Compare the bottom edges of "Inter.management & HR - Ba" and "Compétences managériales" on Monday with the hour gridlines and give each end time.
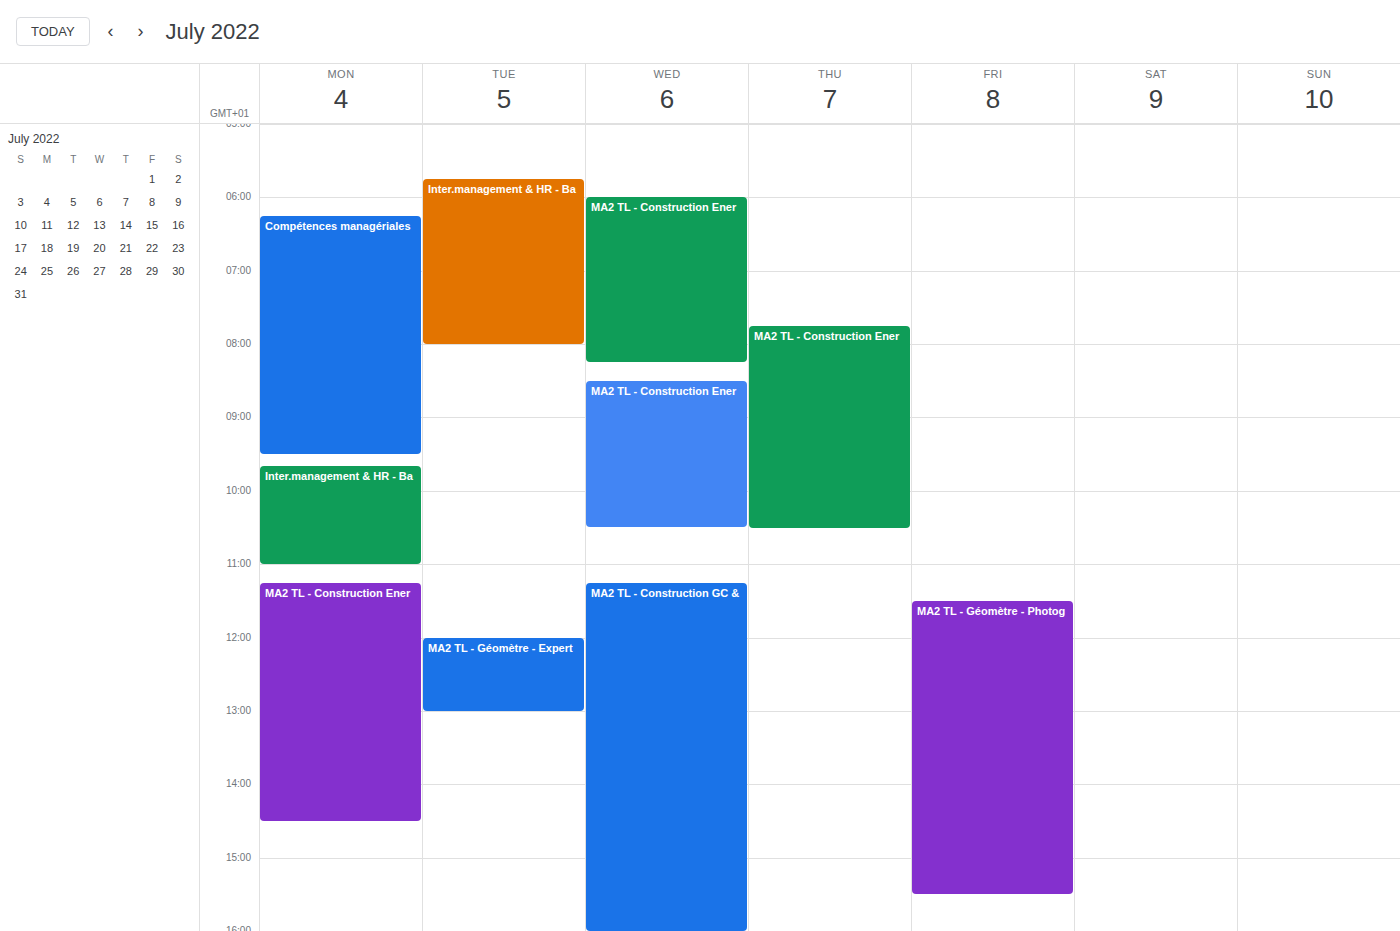
"Inter.management & HR - Ba": 11:00 AM, exactly on the 11 AM line. "Compétences managériales": 9:30 AM, halfway between the 9 AM and 10 AM lines.